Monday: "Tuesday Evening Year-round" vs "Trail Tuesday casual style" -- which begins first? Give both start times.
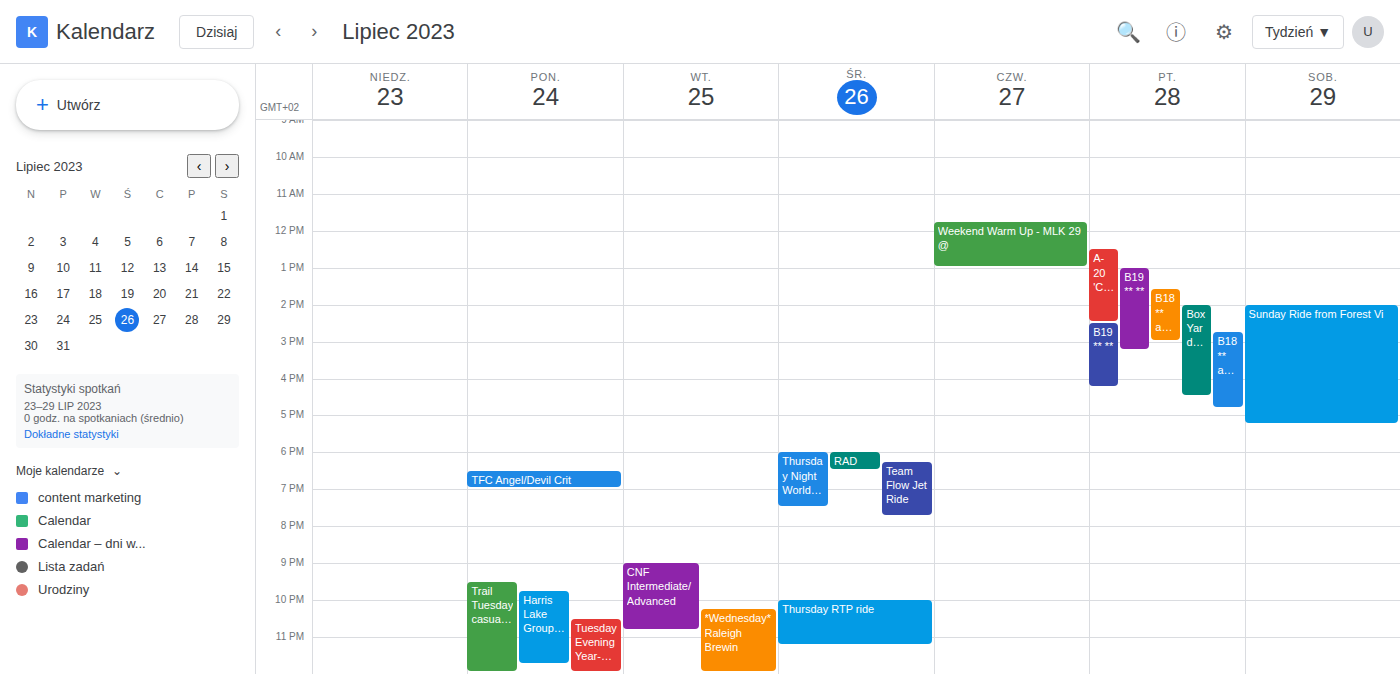
"Trail Tuesday casual style" 9:30 PM; "Tuesday Evening Year-round" 10:30 PM.